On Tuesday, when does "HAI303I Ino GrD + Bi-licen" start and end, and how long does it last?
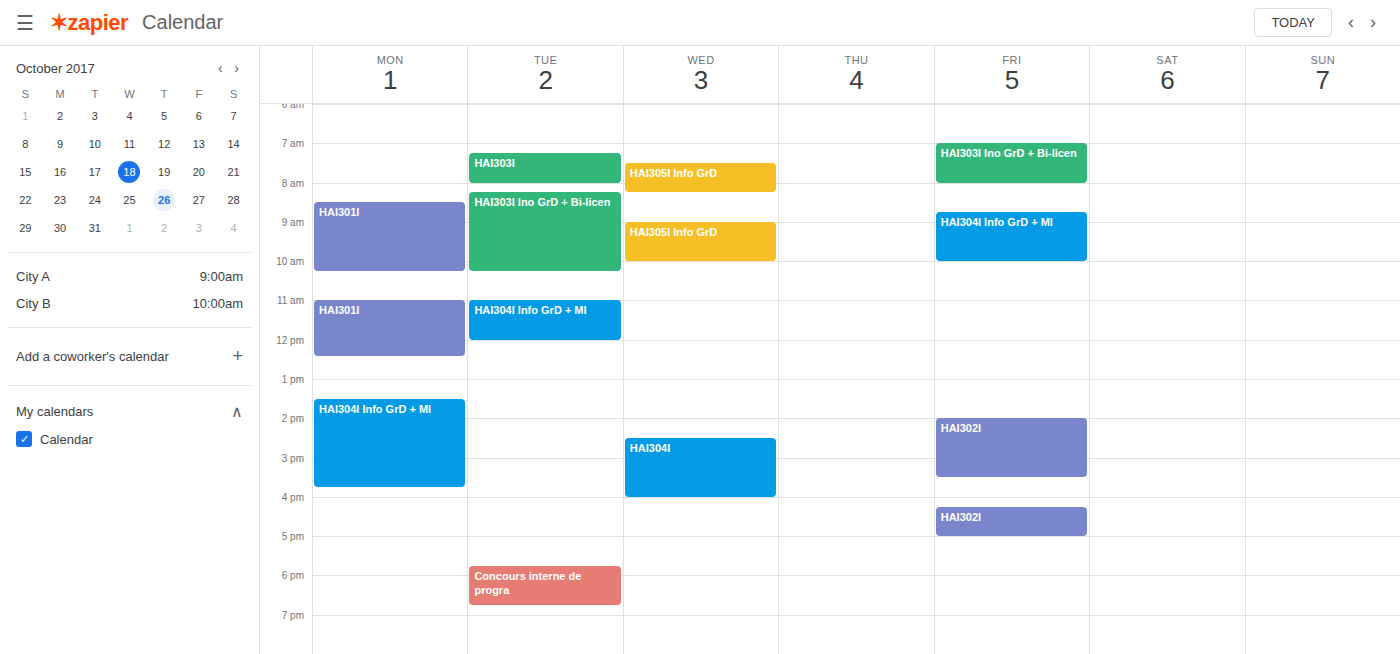
8:15 AM to 10:15 AM, 2 hours